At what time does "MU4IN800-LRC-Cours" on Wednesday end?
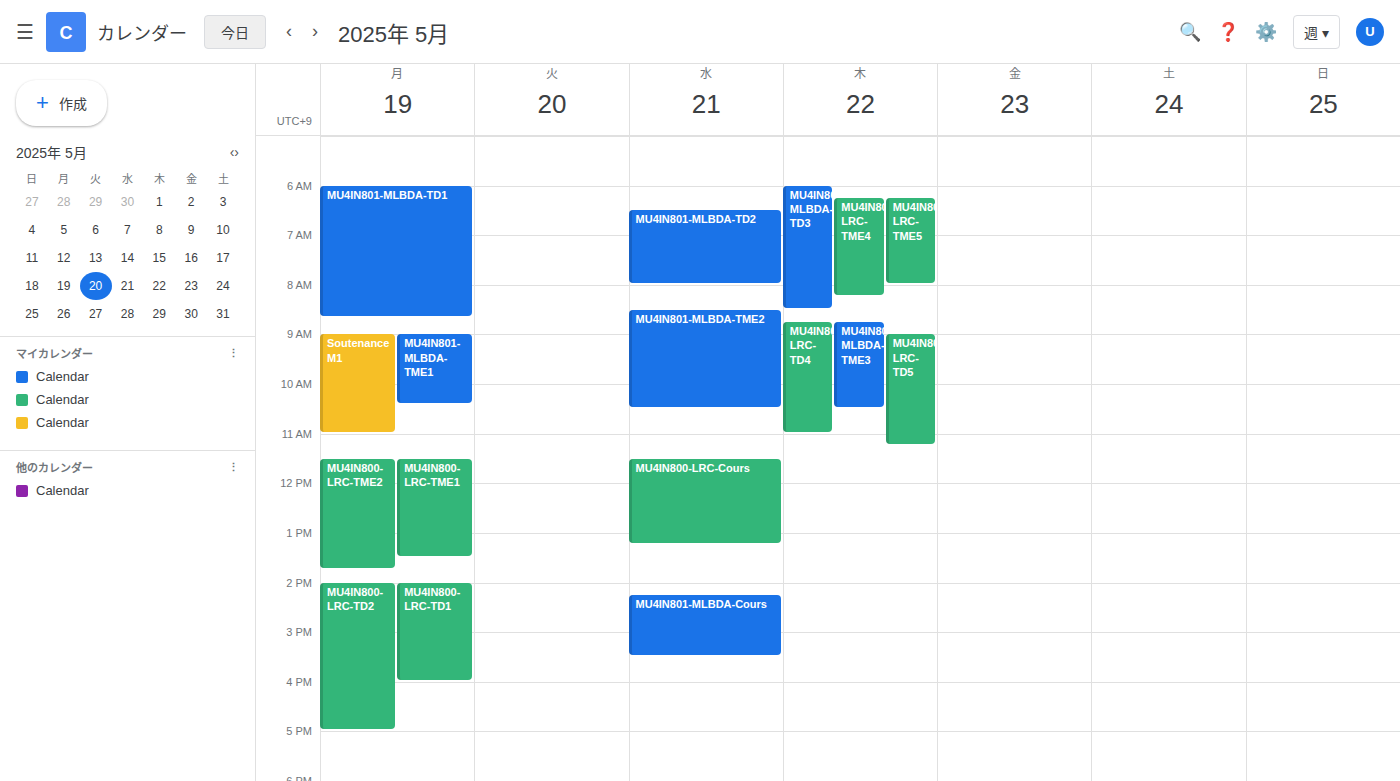
1:15 PM